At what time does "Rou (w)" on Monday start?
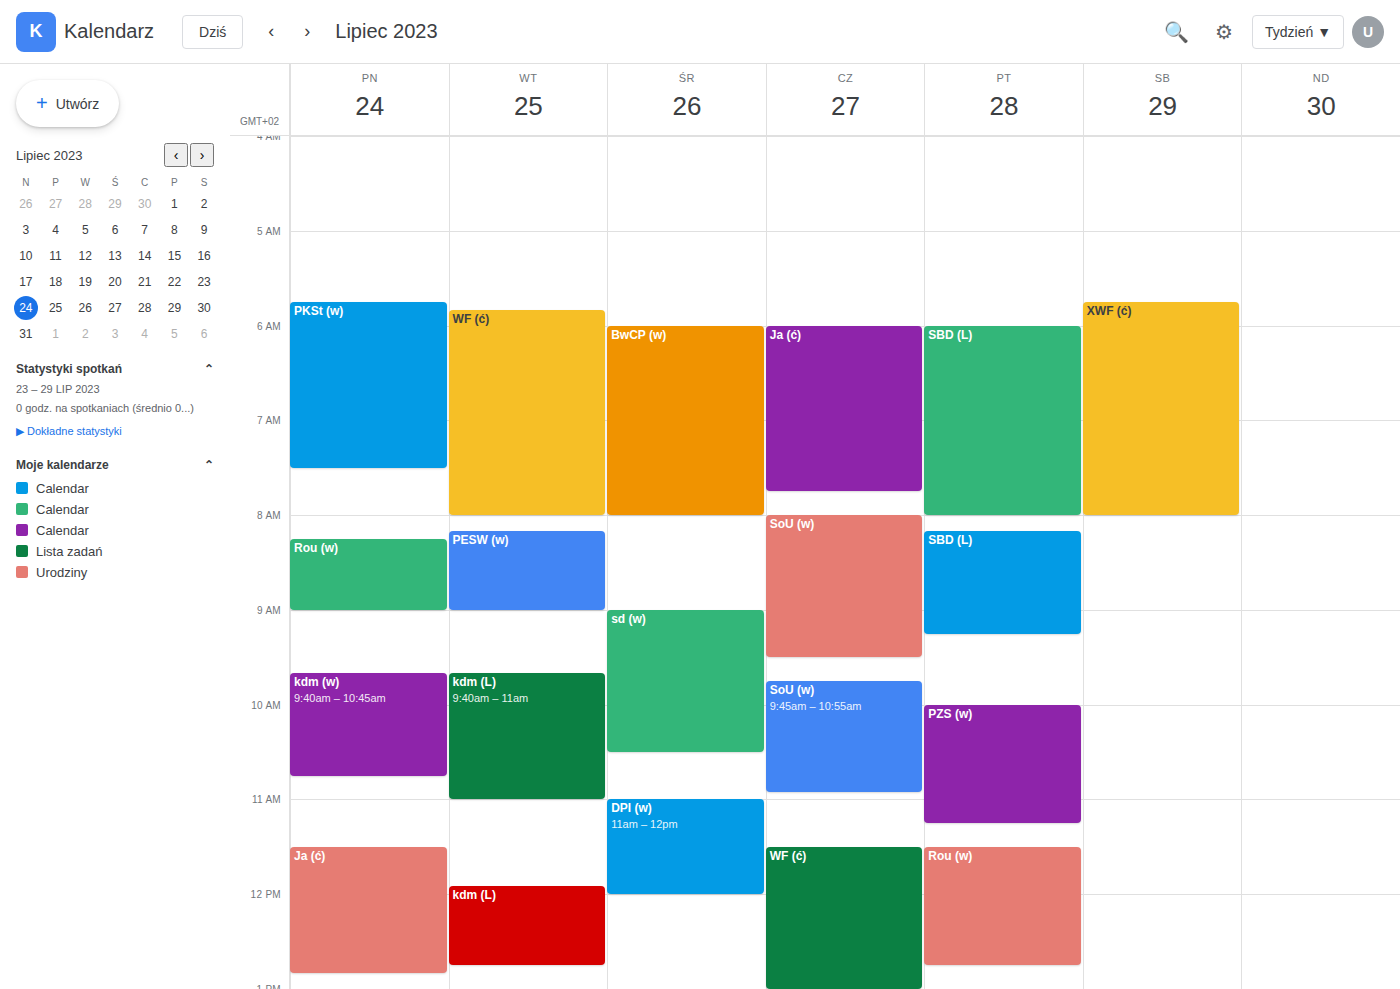
8:15 AM